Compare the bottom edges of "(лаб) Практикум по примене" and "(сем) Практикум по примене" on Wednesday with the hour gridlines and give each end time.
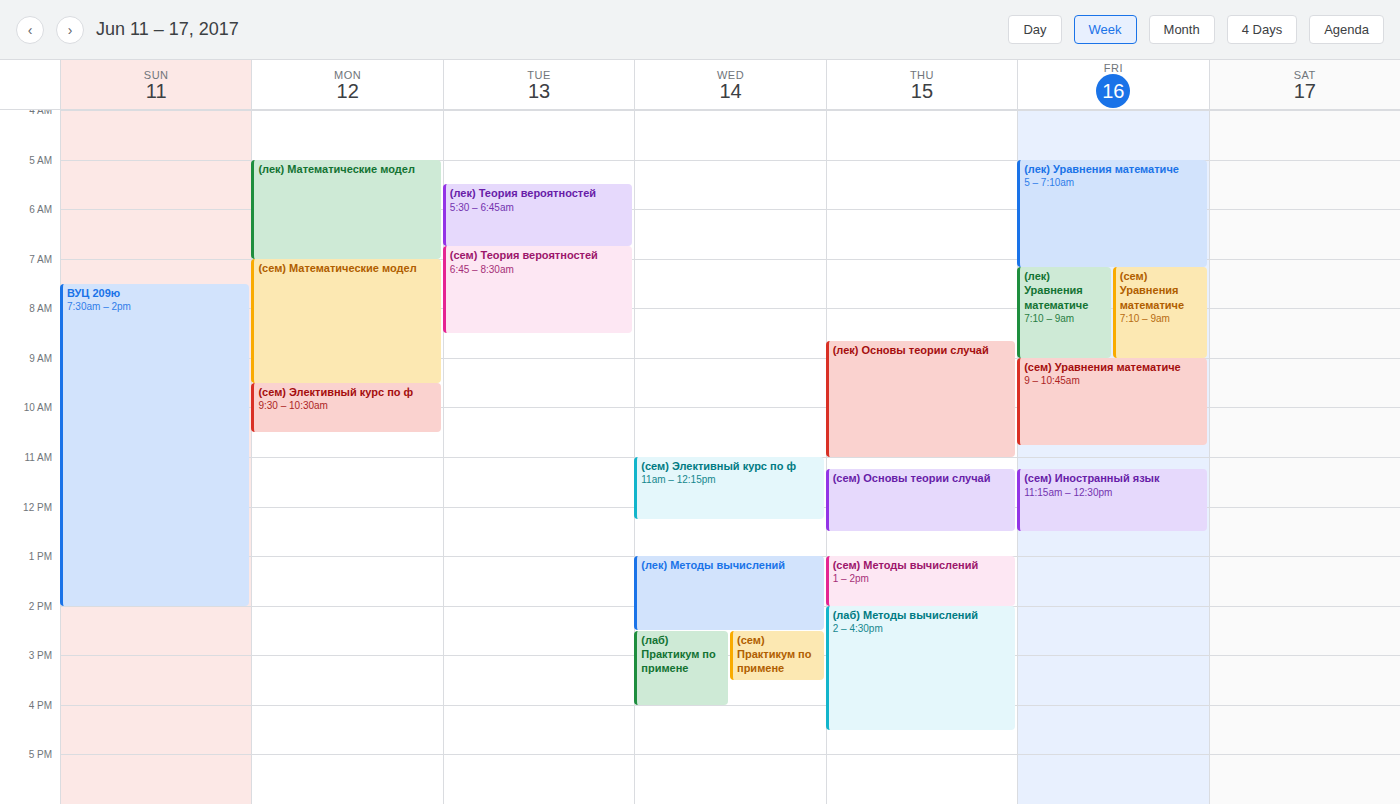
"(лаб) Практикум по примене": 4:00 PM, exactly on the 4 PM line. "(сем) Практикум по примене": 3:30 PM, halfway between the 3 PM and 4 PM lines.